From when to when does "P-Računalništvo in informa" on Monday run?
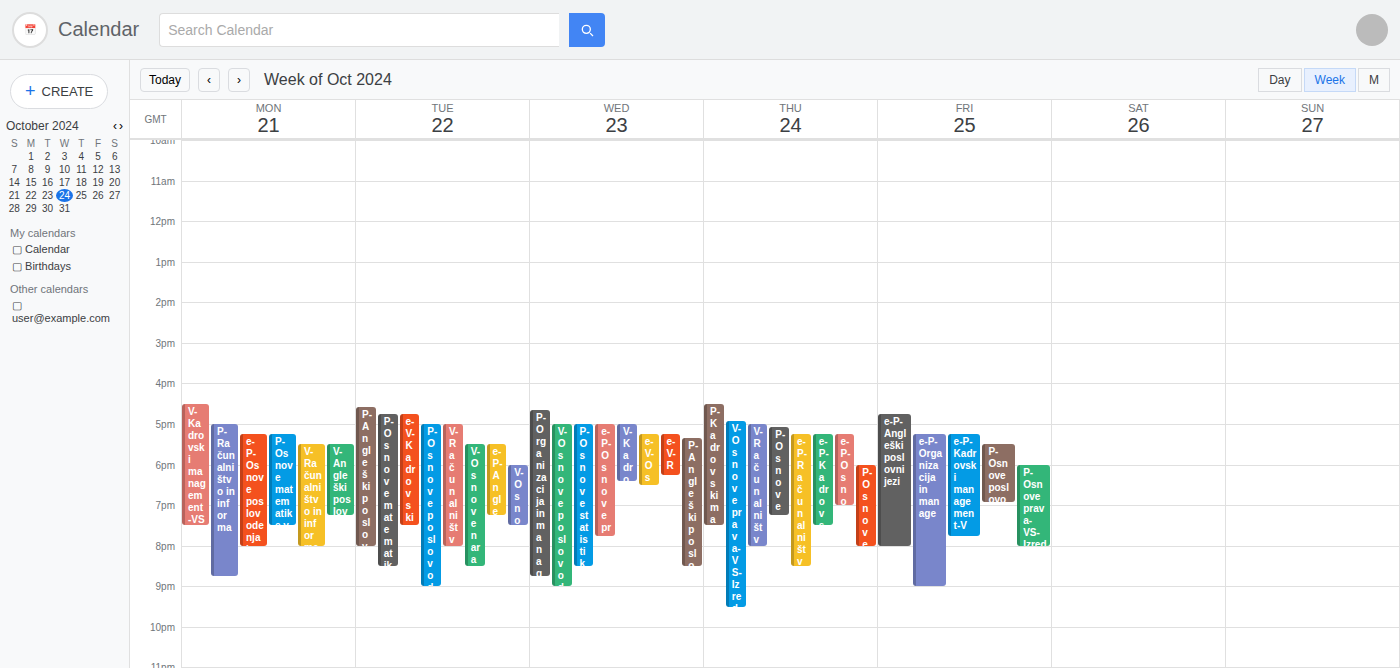
5:00 PM to 8:45 PM